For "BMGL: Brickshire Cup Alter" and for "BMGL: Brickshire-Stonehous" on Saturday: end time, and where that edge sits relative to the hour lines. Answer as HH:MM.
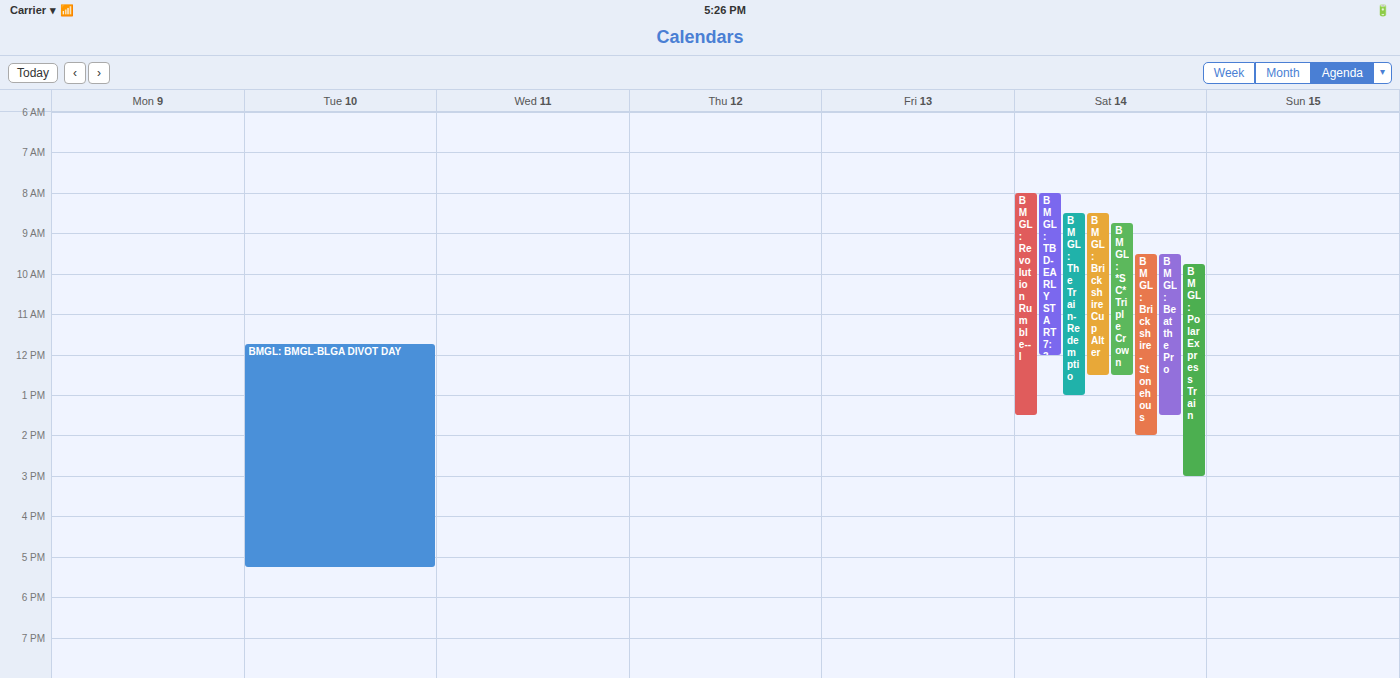
"BMGL: Brickshire Cup Alter": 12:30, halfway between the 12:00 and 13:00 lines. "BMGL: Brickshire-Stonehous": 14:00, exactly on the 14:00 line.